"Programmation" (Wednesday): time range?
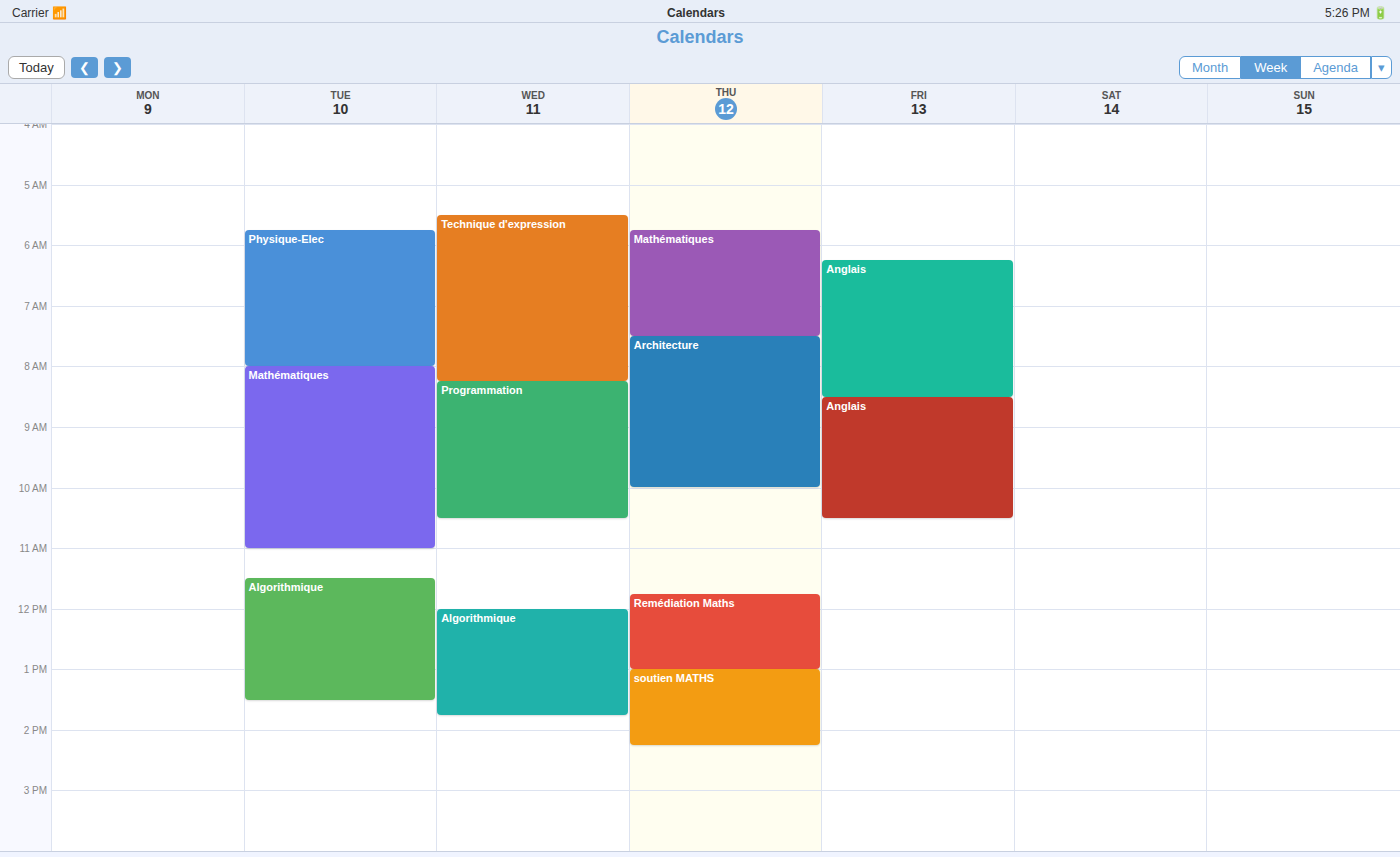
8:15 AM to 10:30 AM